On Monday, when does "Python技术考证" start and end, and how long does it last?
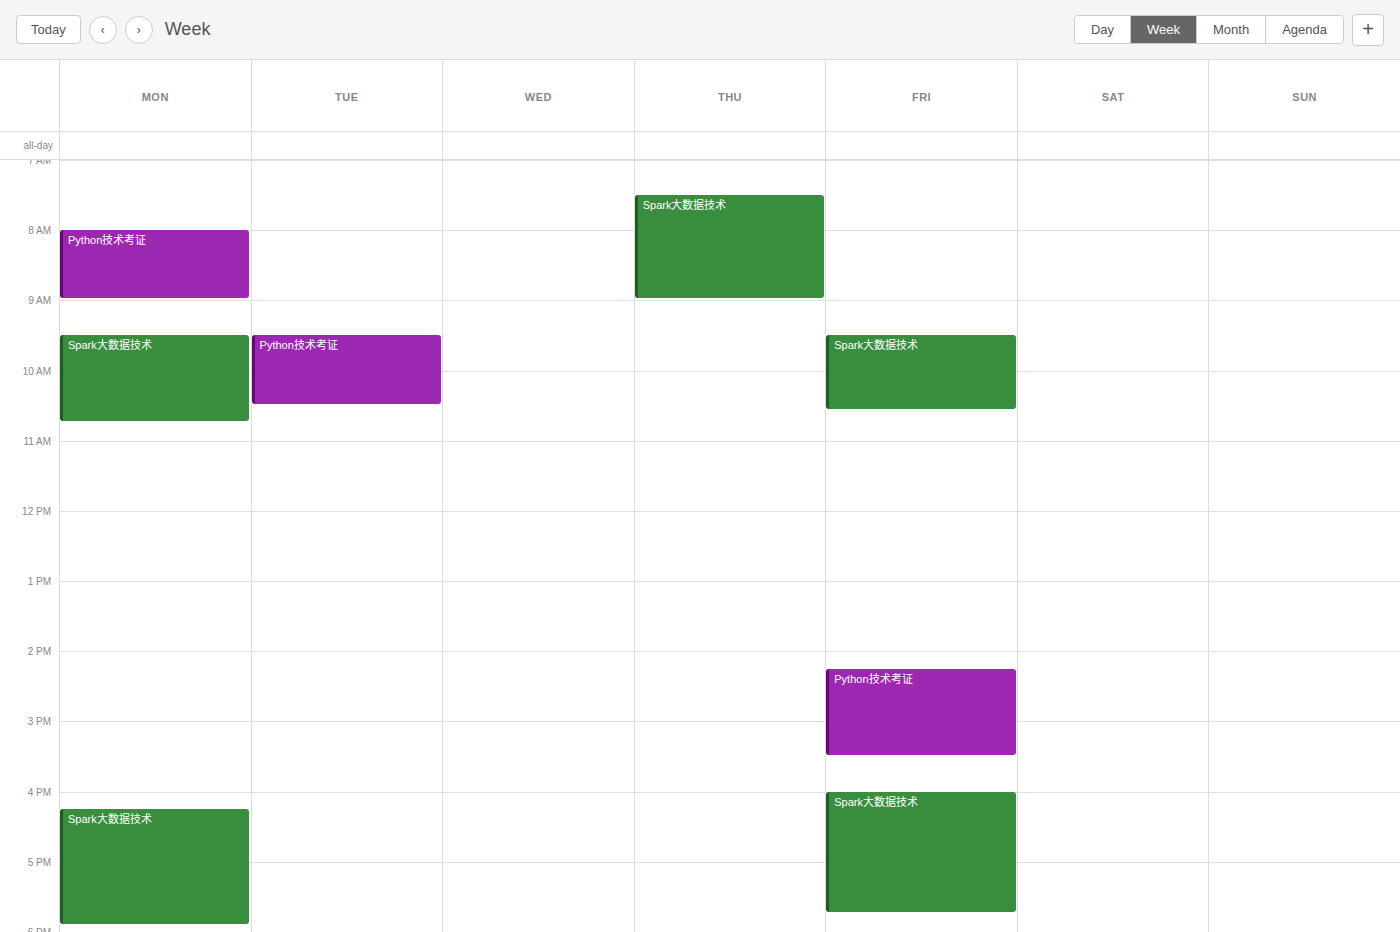
8:00 AM to 9:00 AM, 1 hour